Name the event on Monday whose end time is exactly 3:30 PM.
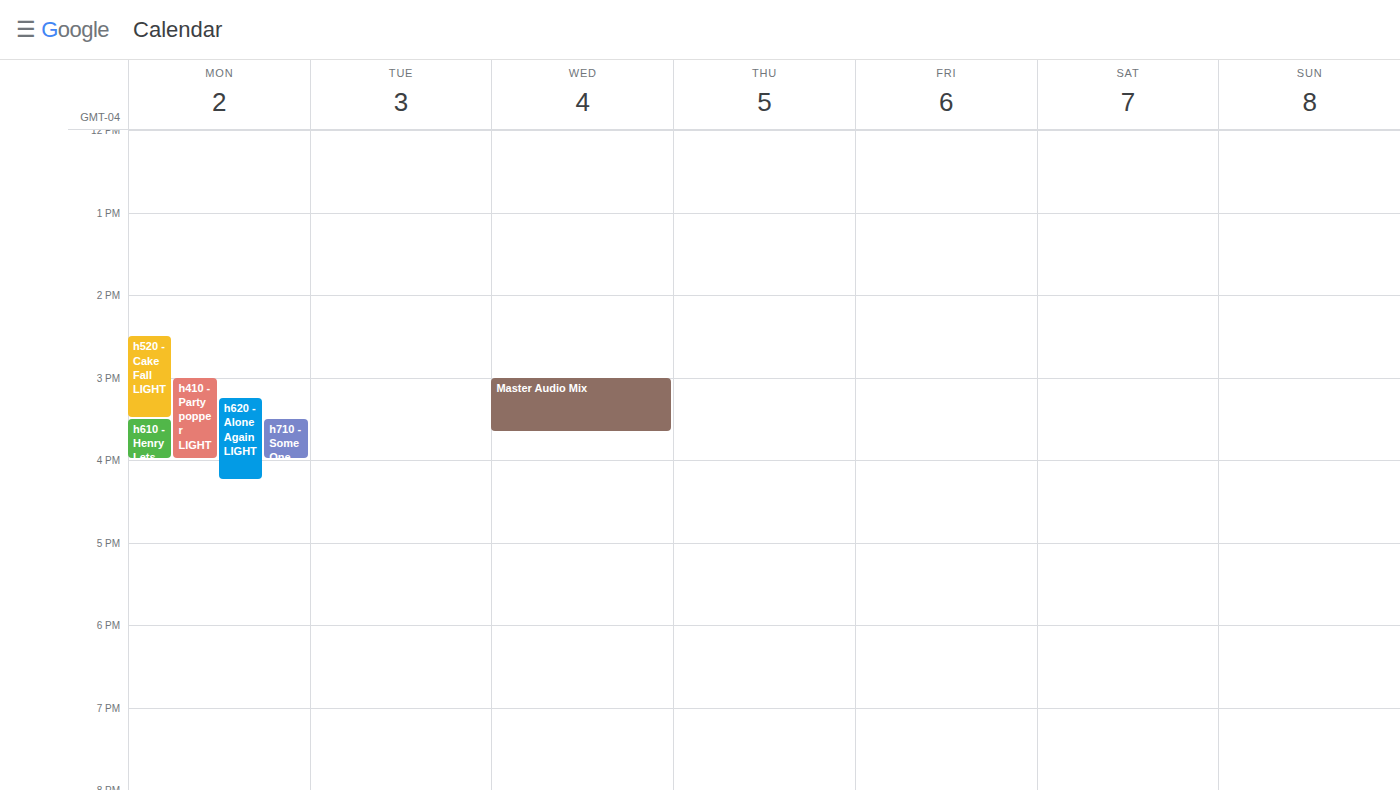
"h520 - Cake Fall LIGHT"